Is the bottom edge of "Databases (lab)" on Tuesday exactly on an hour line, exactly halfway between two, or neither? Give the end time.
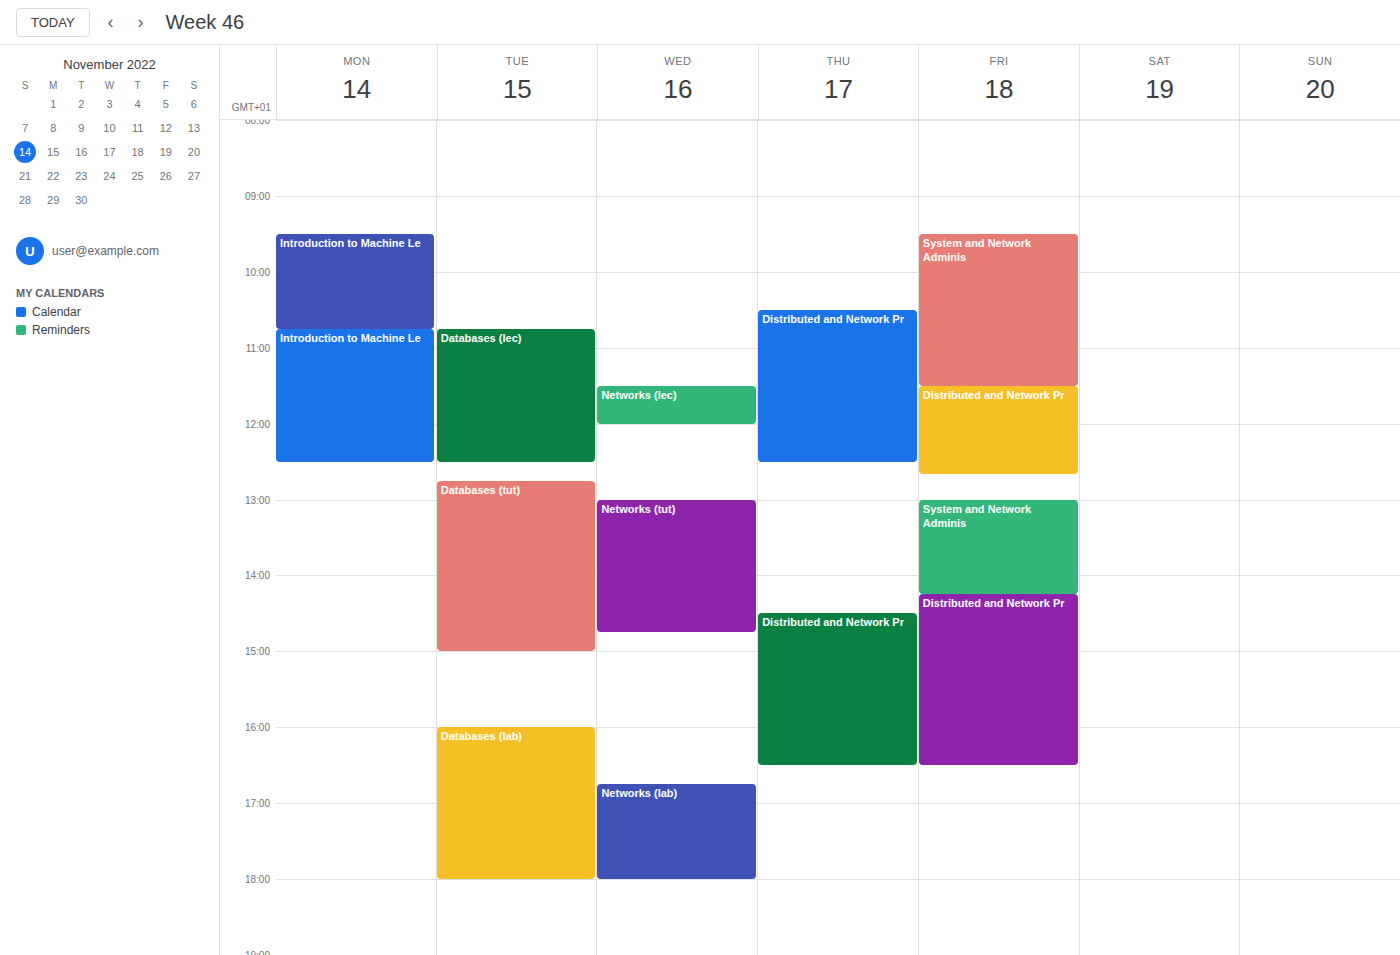
6:00 PM -- exactly on the 6 PM line.